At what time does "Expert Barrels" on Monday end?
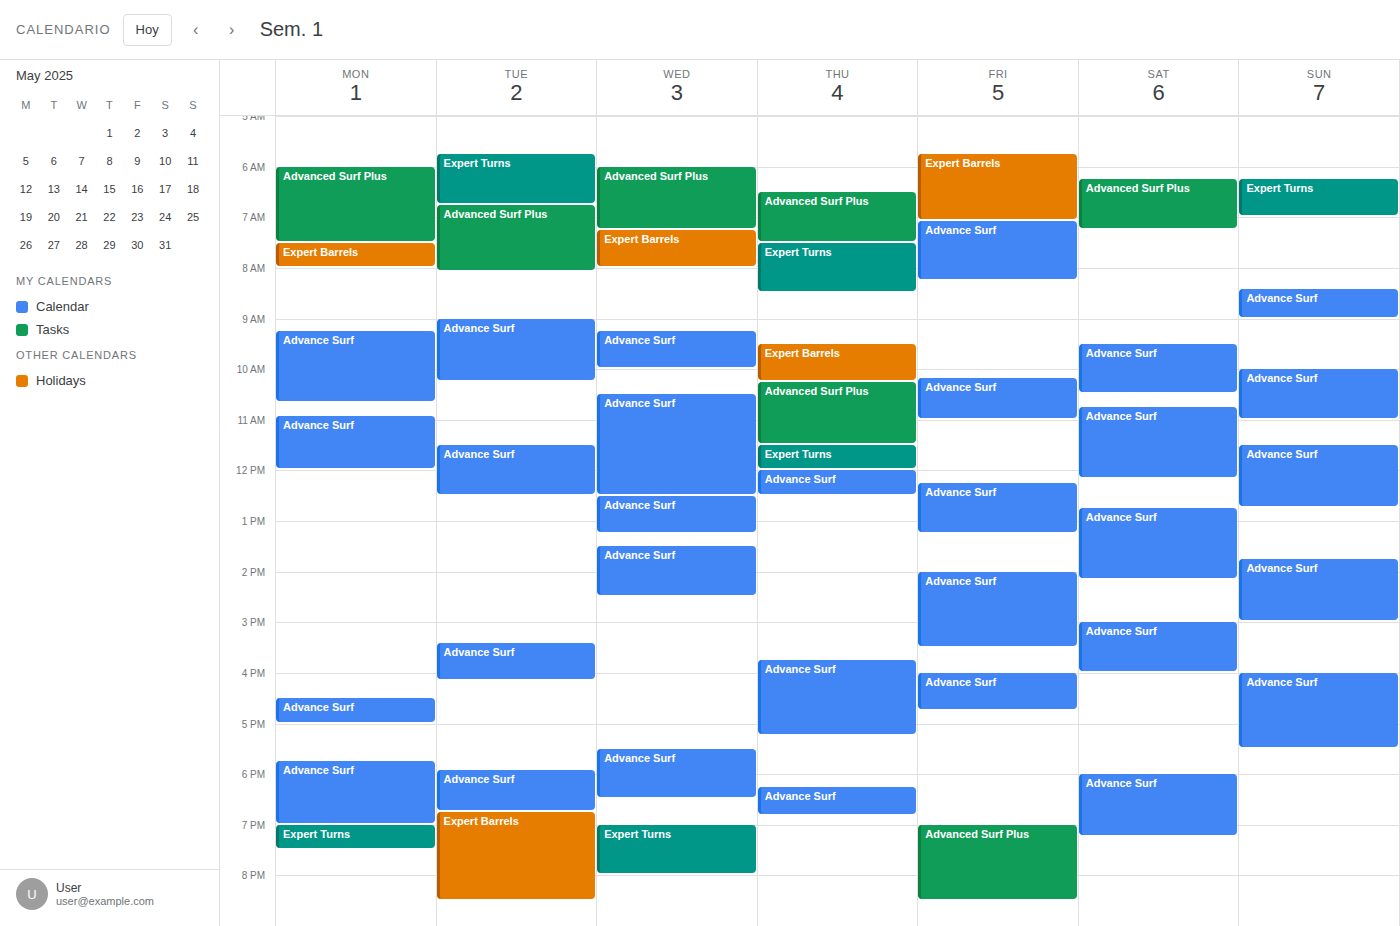
8:00 AM